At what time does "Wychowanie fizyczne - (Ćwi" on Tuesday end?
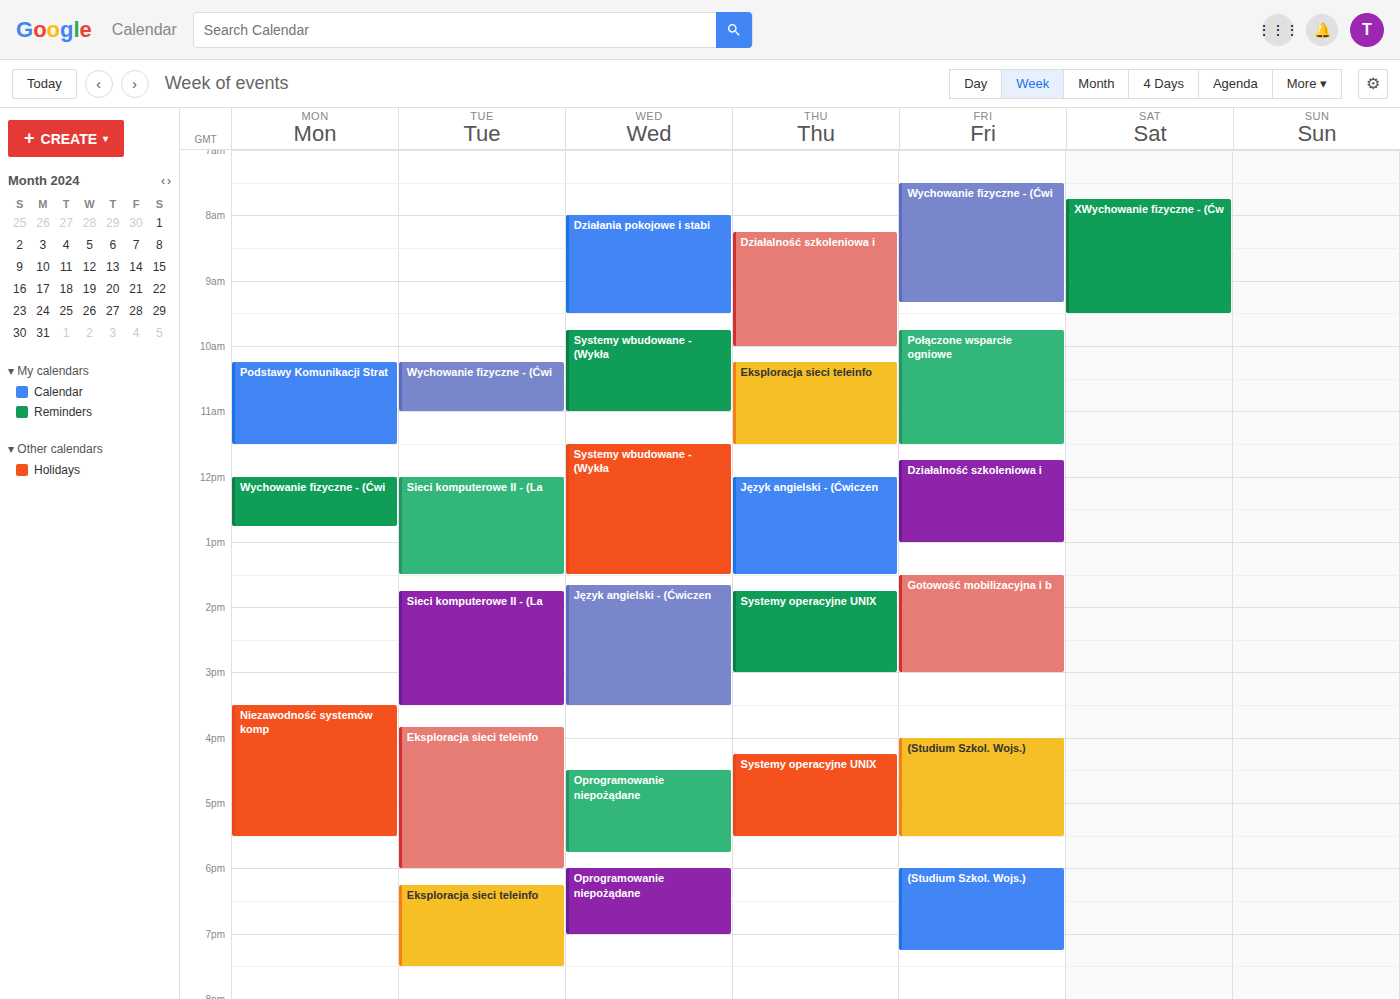
11:00 AM